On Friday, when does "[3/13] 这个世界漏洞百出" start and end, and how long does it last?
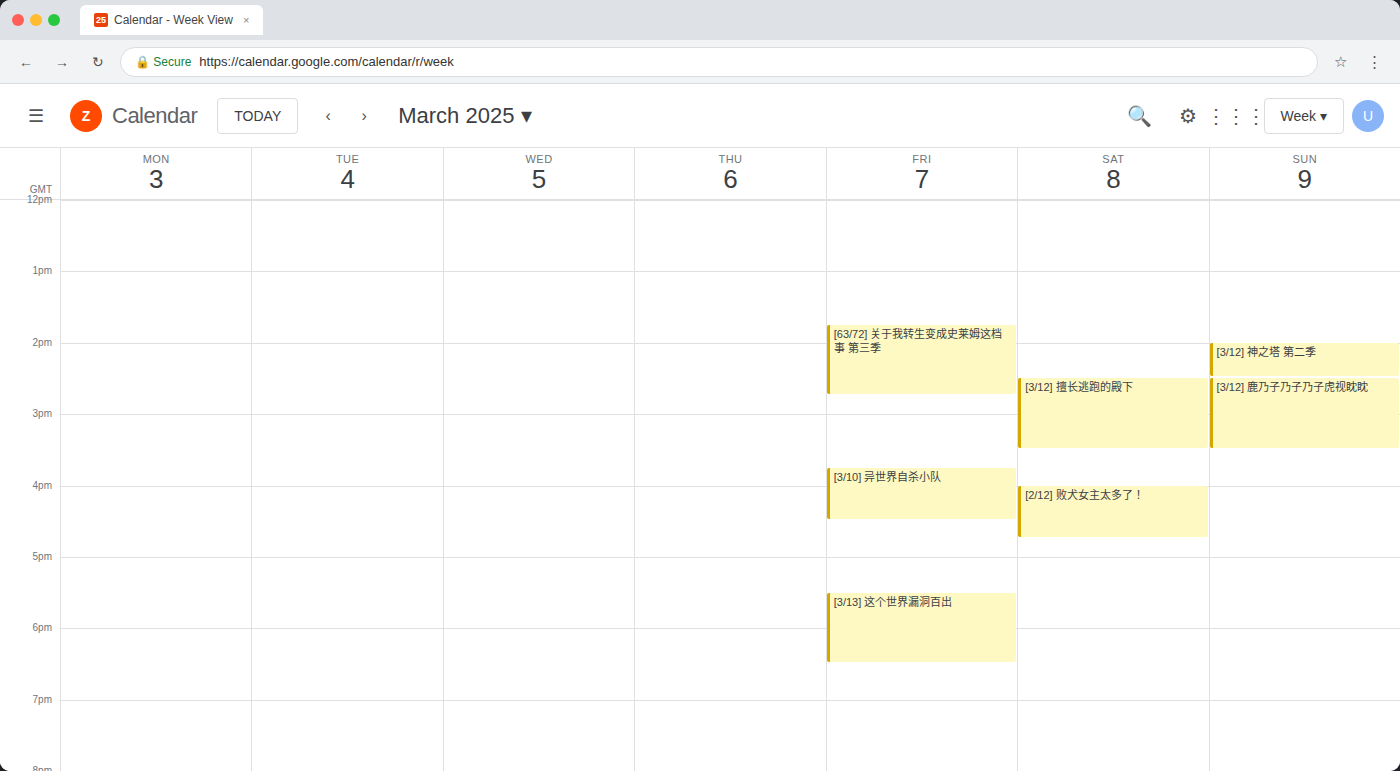
17:30 to 18:30, 1 hour